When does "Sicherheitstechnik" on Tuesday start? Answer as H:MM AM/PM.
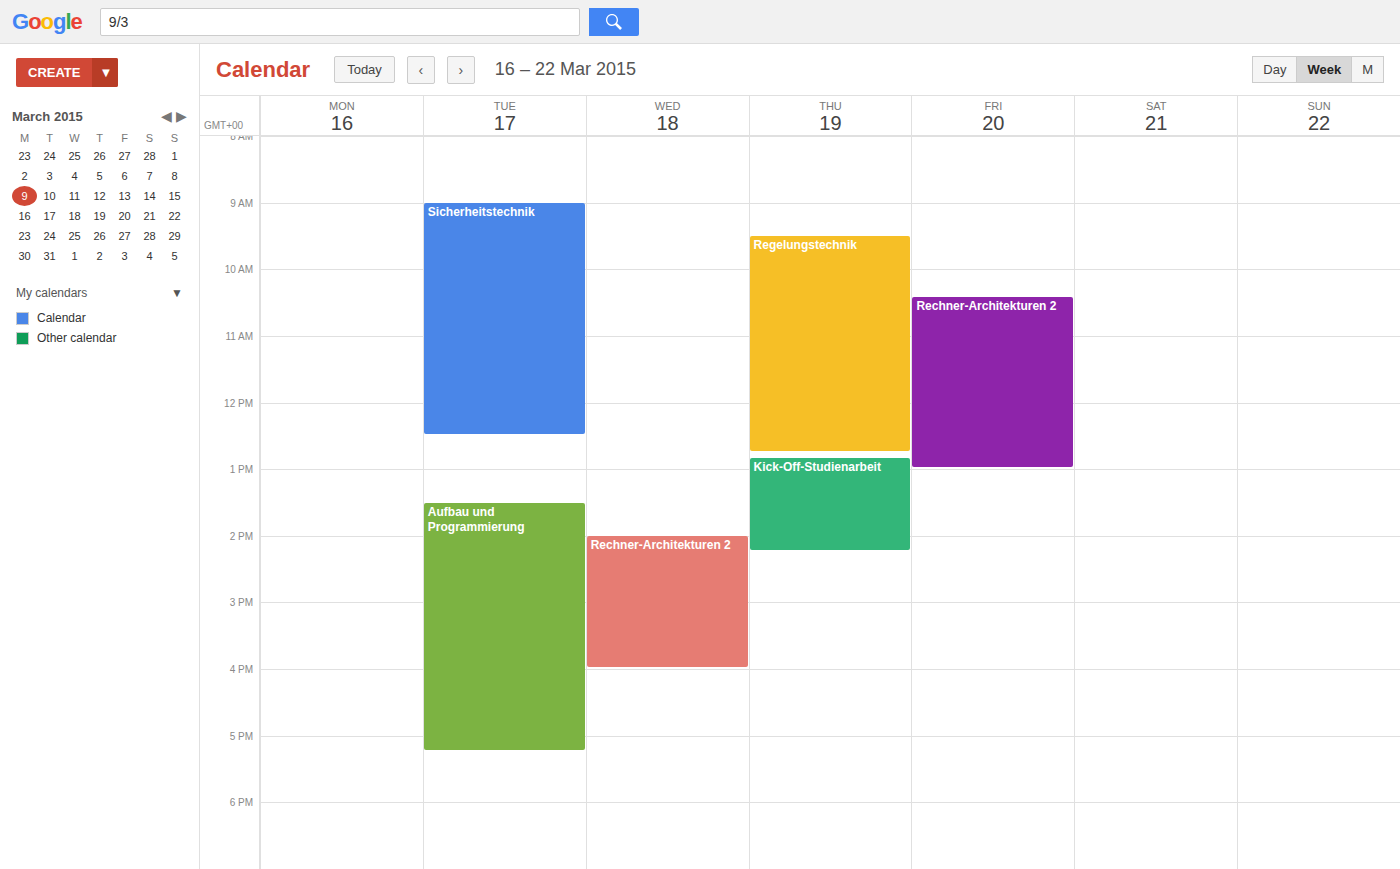
9:00 AM